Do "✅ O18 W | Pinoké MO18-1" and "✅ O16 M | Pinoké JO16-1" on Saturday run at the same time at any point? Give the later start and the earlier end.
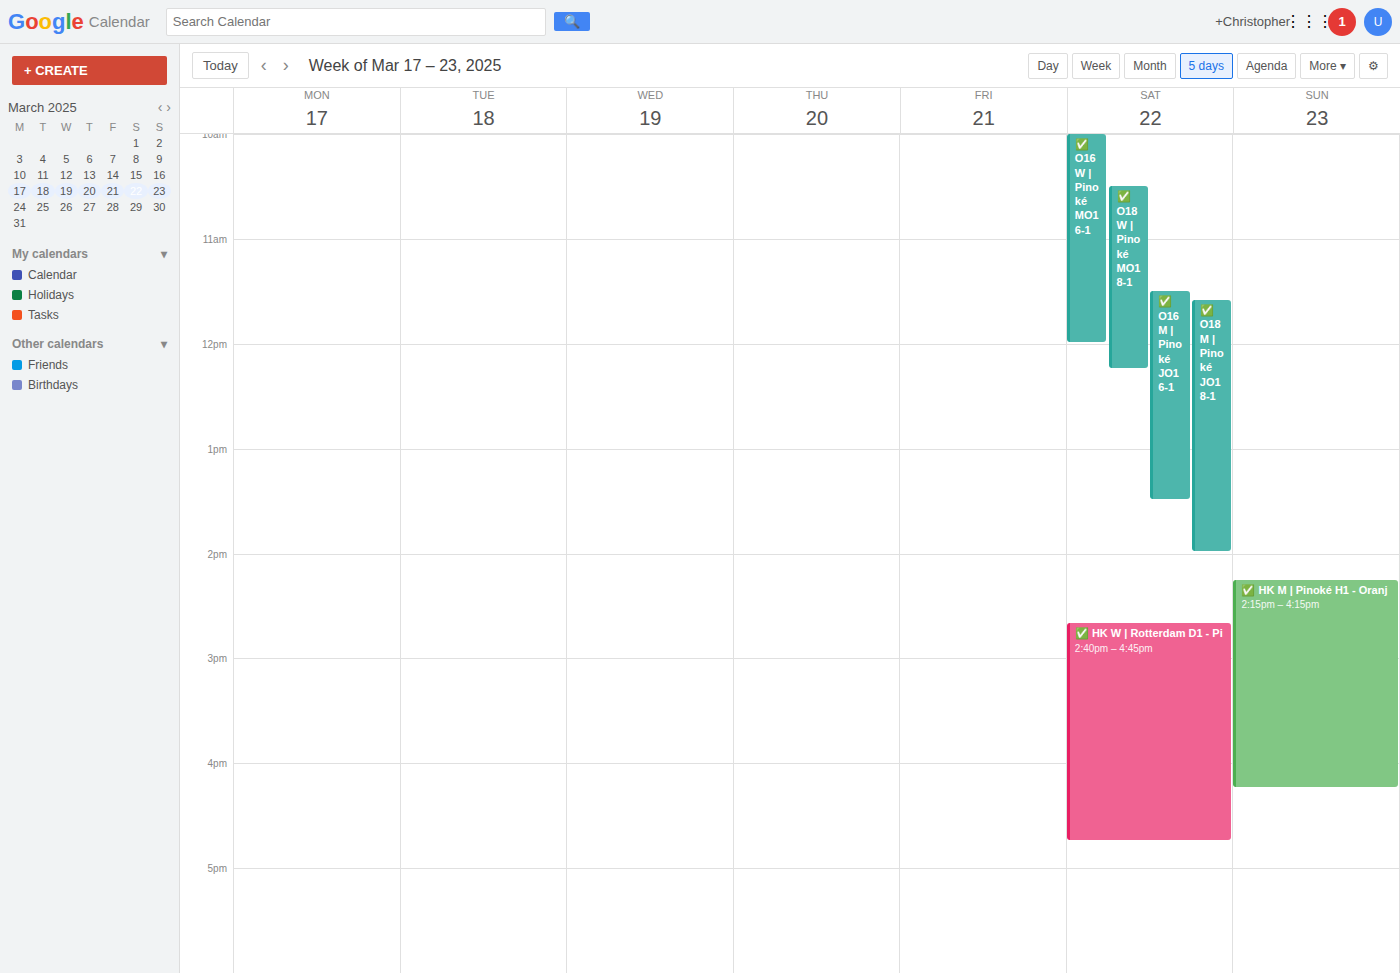
"✅ O16 M | Pinoké JO16-1" starts at 11:30, before "✅ O18 W | Pinoké MO18-1" ends at 12:15 -- they overlap.